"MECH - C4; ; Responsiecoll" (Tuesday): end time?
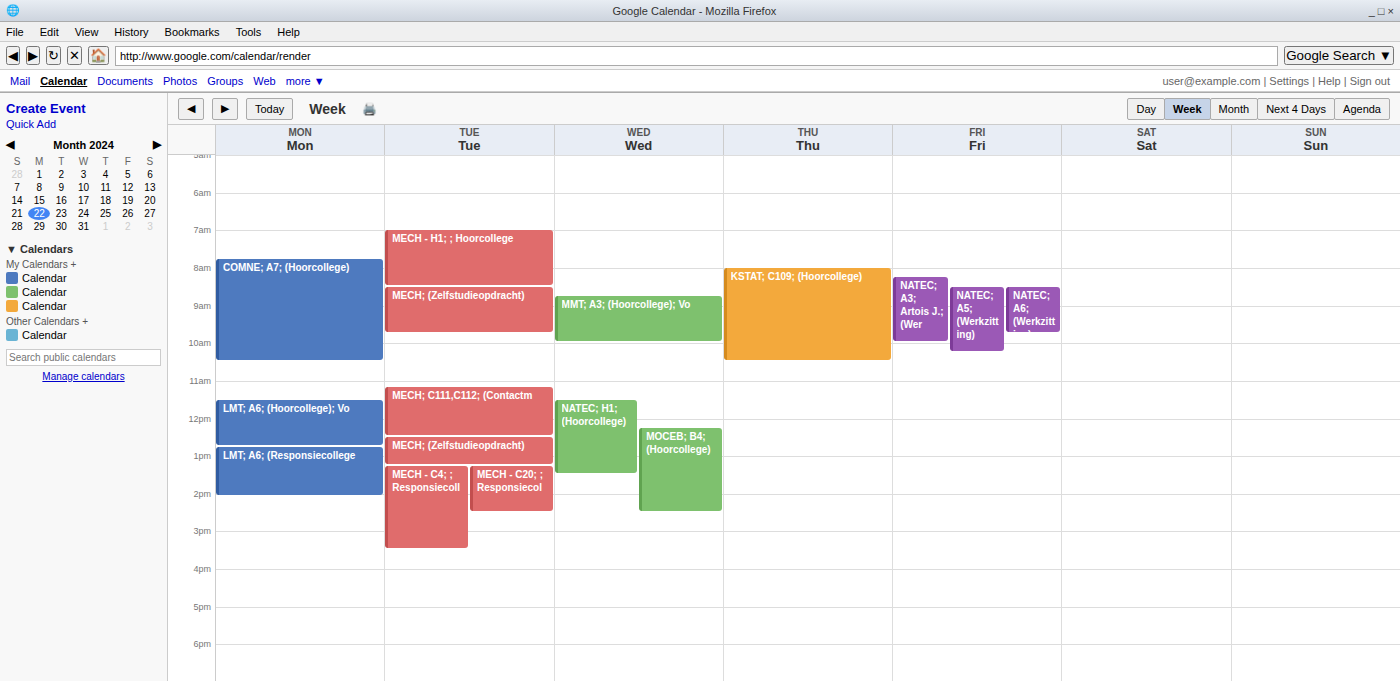
3:30 PM